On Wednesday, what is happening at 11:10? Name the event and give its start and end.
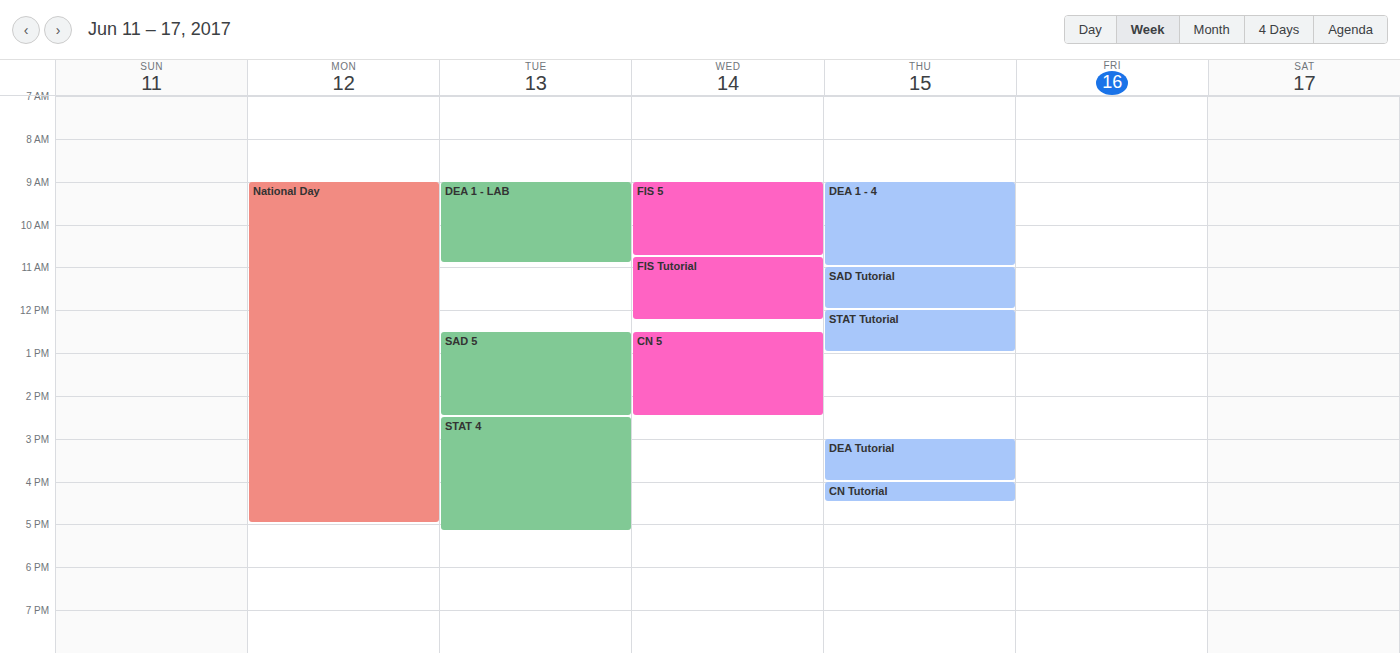
"FIS Tutorial", 10:45 to 12:15